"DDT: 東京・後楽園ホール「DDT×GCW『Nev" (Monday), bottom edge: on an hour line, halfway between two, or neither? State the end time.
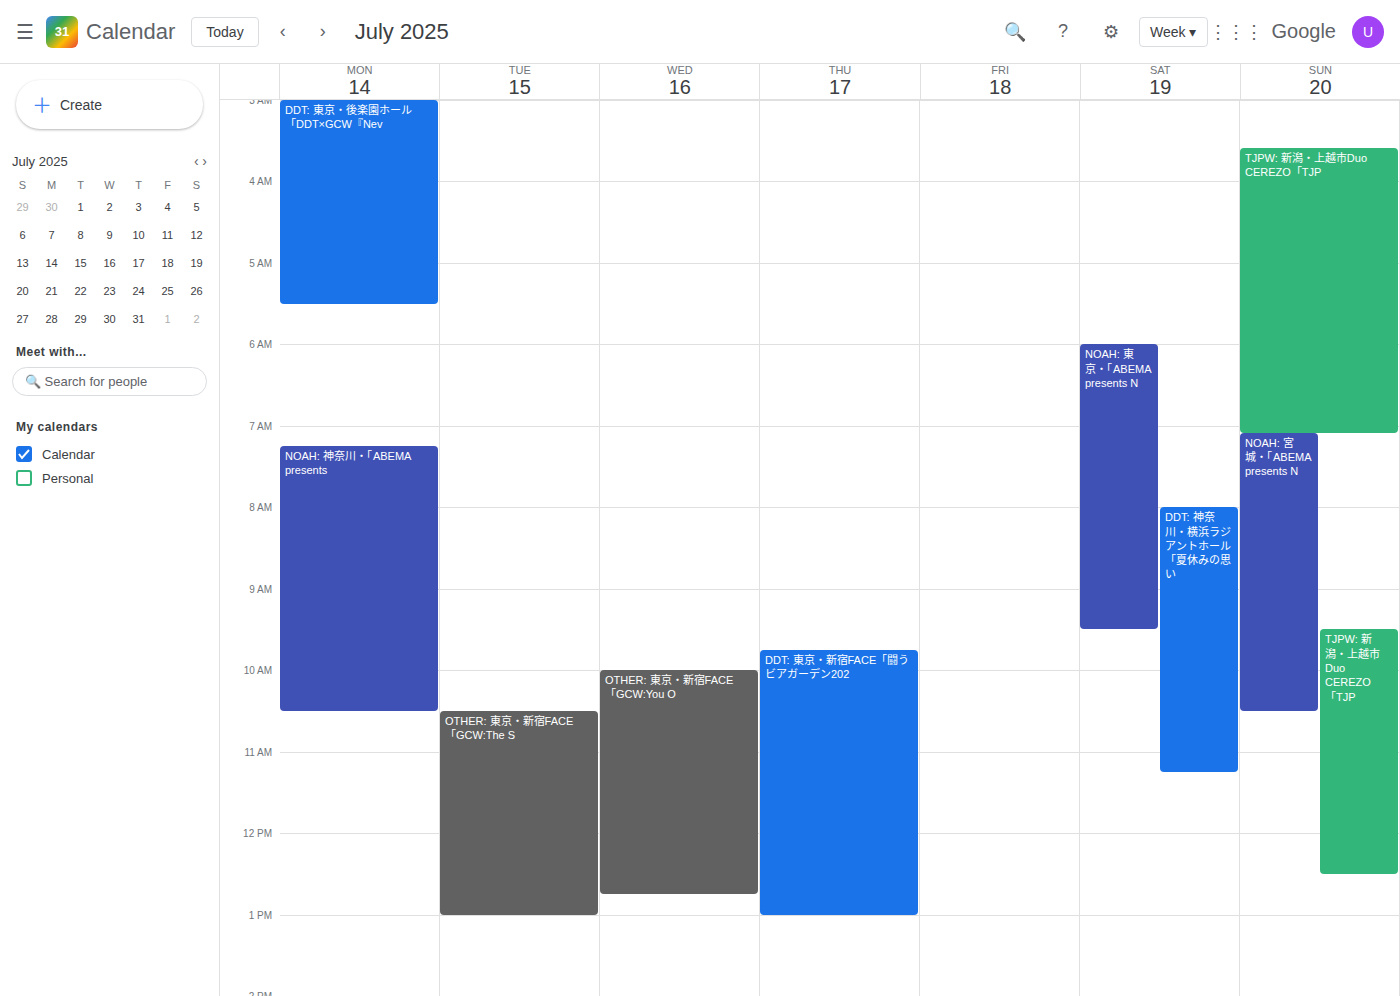
5:30 AM -- halfway between the 5 AM and 6 AM lines.